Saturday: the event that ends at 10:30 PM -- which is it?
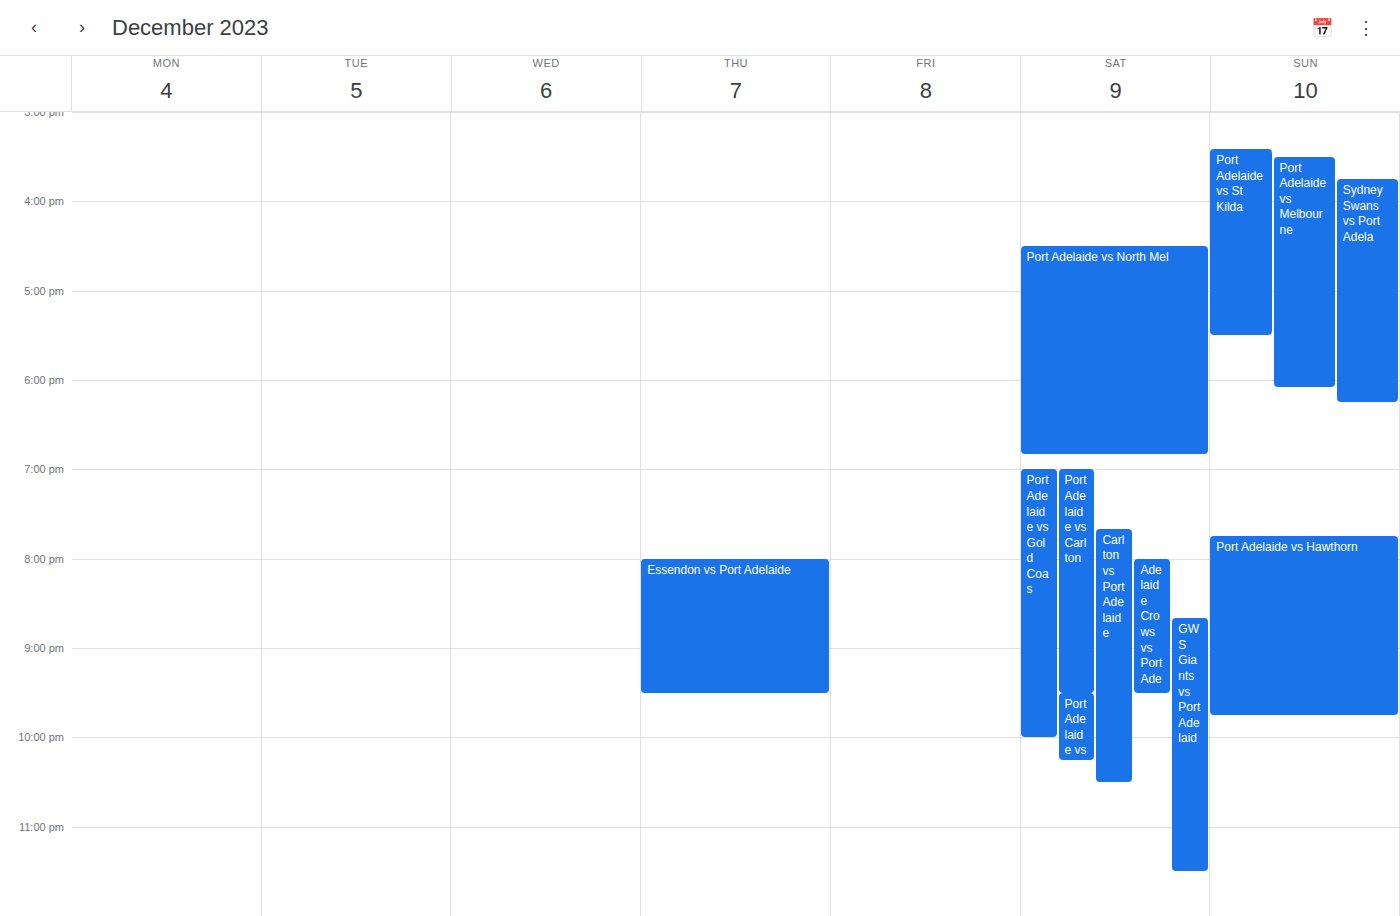
"Carlton vs Port Adelaide"